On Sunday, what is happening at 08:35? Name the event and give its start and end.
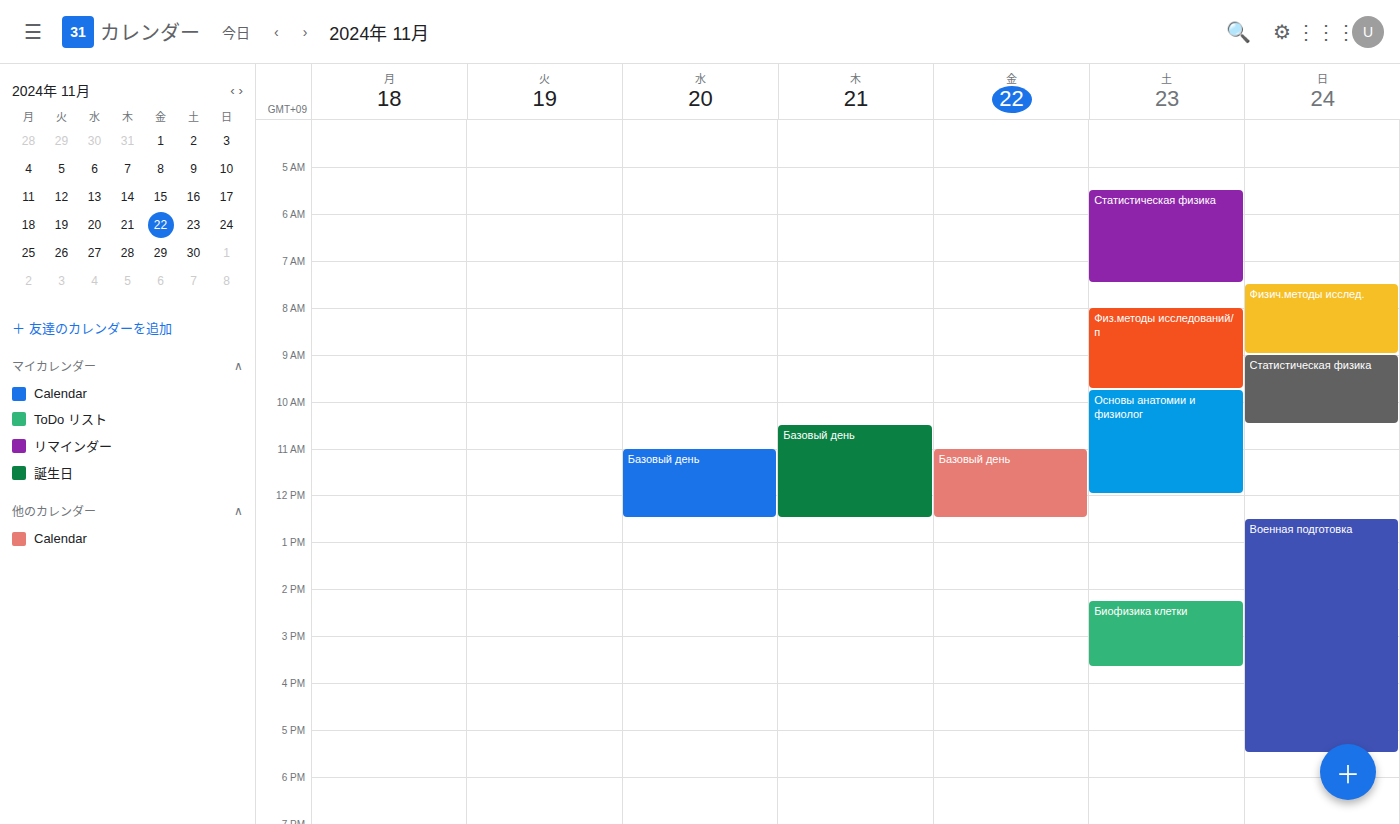
"Физич.методы исслед.", 07:30 to 09:00